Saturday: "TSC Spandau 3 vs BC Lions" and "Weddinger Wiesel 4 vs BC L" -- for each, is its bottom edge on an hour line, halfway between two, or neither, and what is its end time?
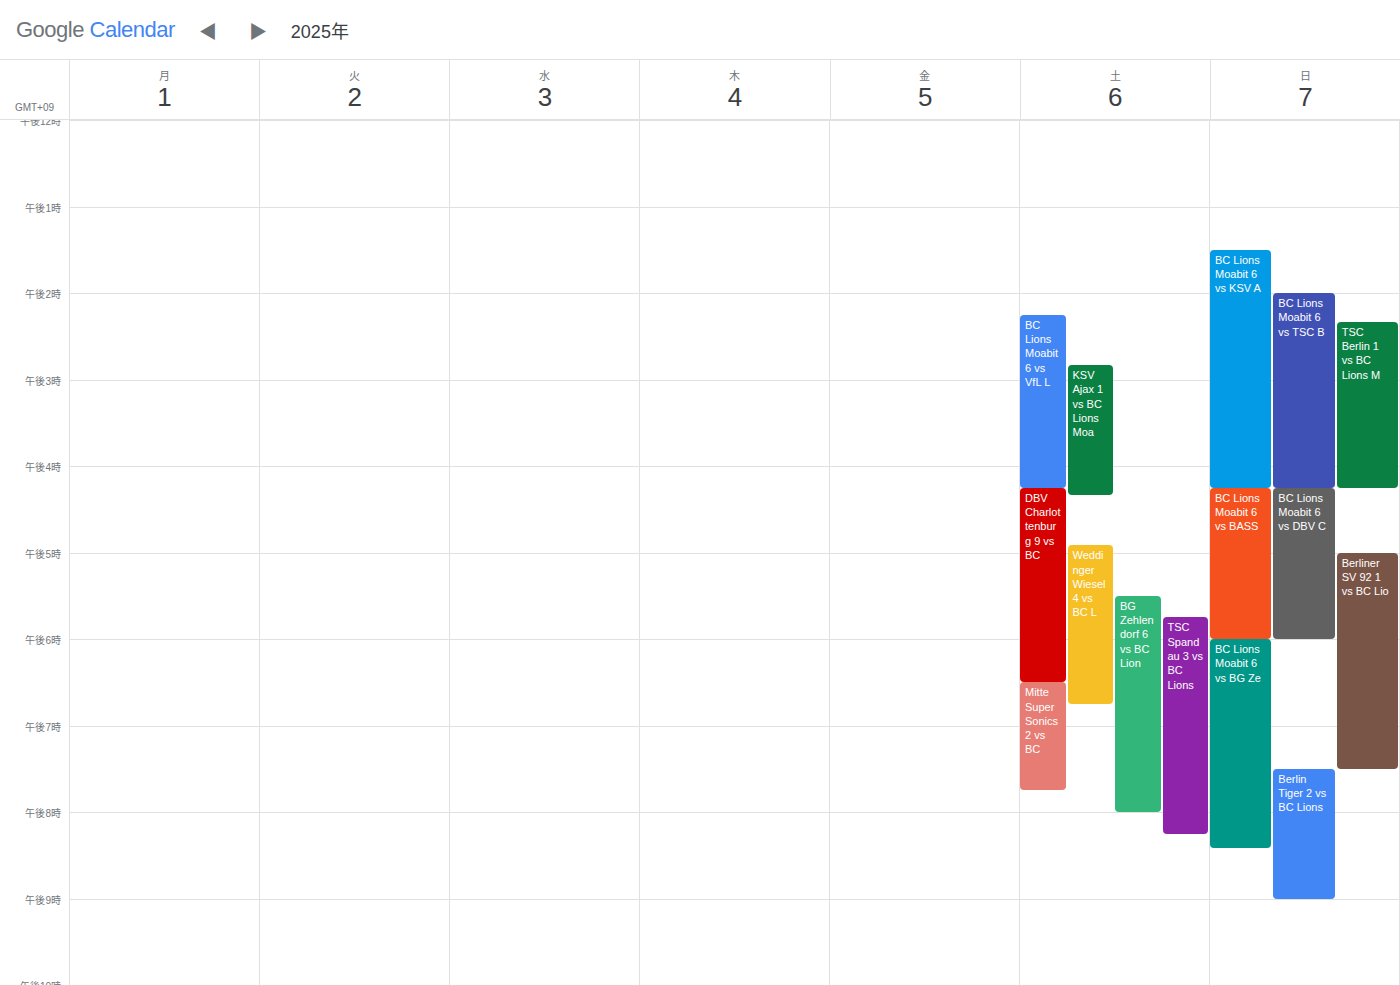
"TSC Spandau 3 vs BC Lions": 20:15, neither: a quarter of the way from the 20:00 line to the 21:00 line. "Weddinger Wiesel 4 vs BC L": 18:45, neither: three quarters of the way from the 18:00 line to the 19:00 line.